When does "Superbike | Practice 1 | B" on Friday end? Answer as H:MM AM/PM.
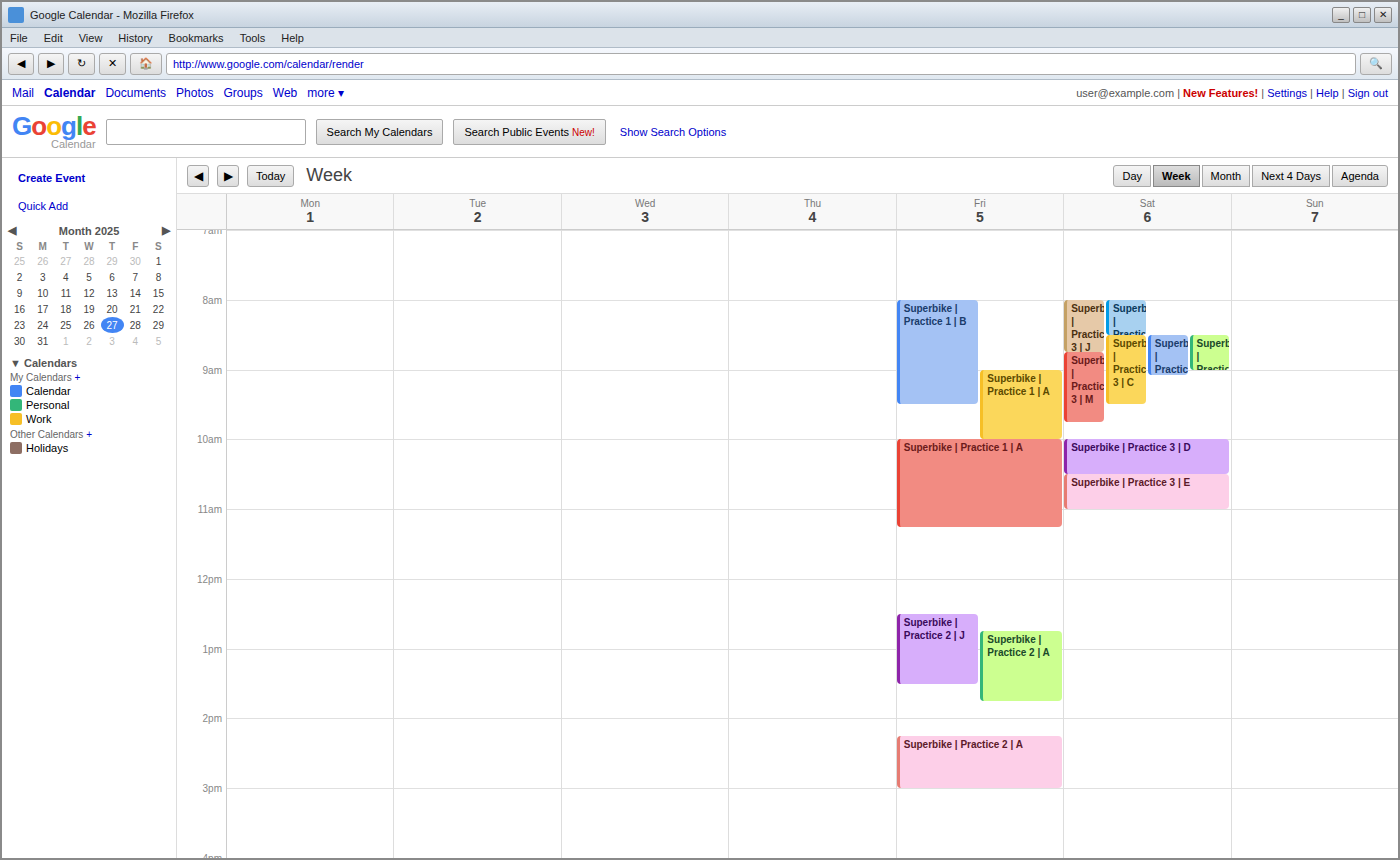
9:30 AM